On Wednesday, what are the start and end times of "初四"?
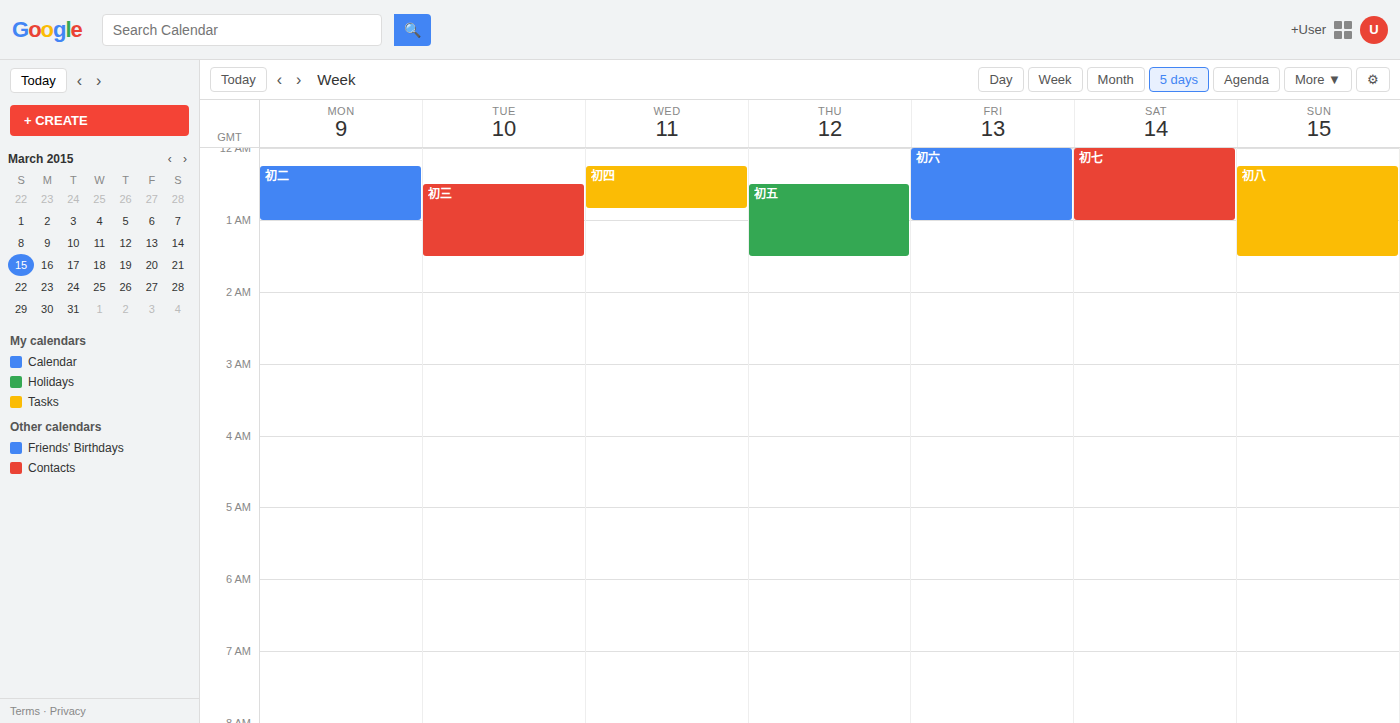
00:15 to 00:50